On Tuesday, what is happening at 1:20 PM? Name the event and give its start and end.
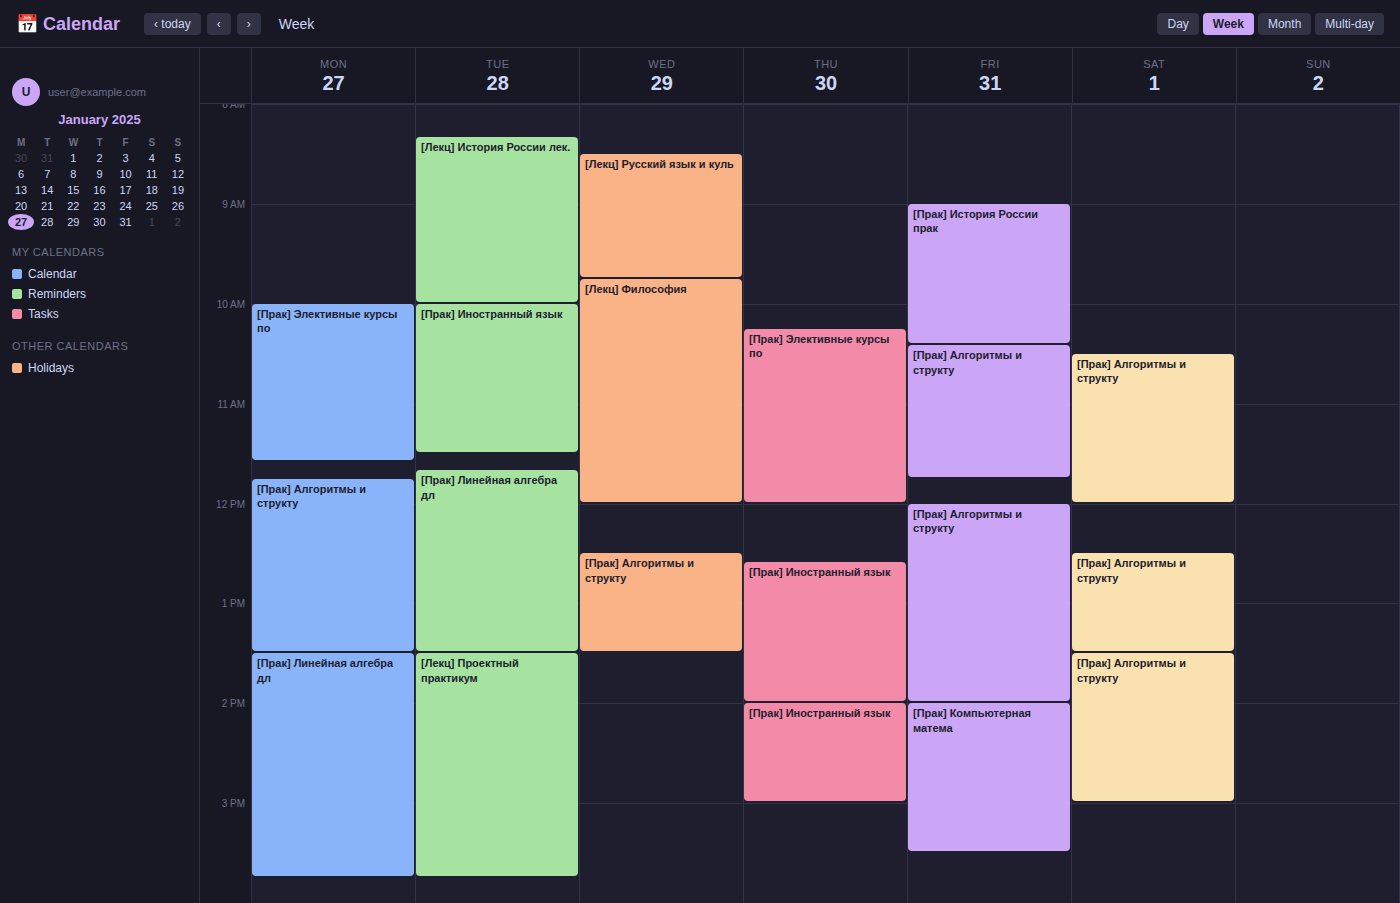
"[Прак] Линейная алгебра дл", 11:40 AM to 1:30 PM